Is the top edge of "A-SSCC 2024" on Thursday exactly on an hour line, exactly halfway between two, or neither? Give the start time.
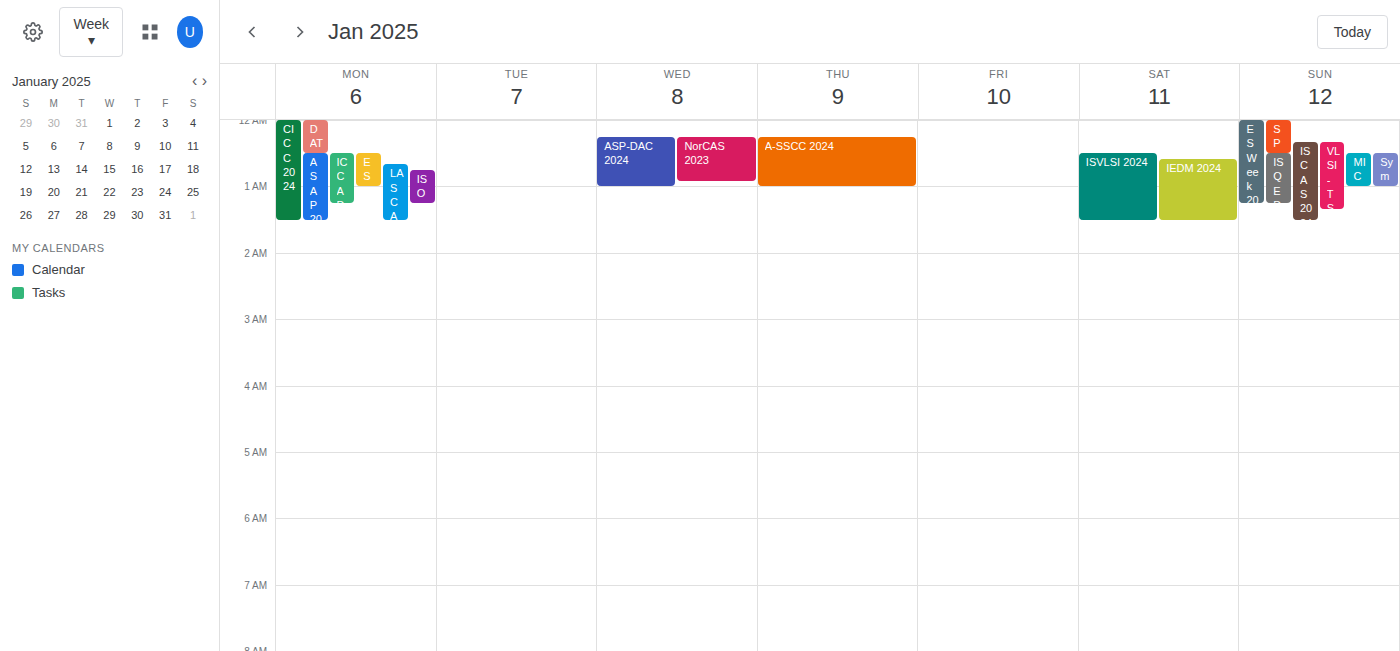
00:15 -- neither: a quarter of the way from the 00:00 line to the 01:00 line.